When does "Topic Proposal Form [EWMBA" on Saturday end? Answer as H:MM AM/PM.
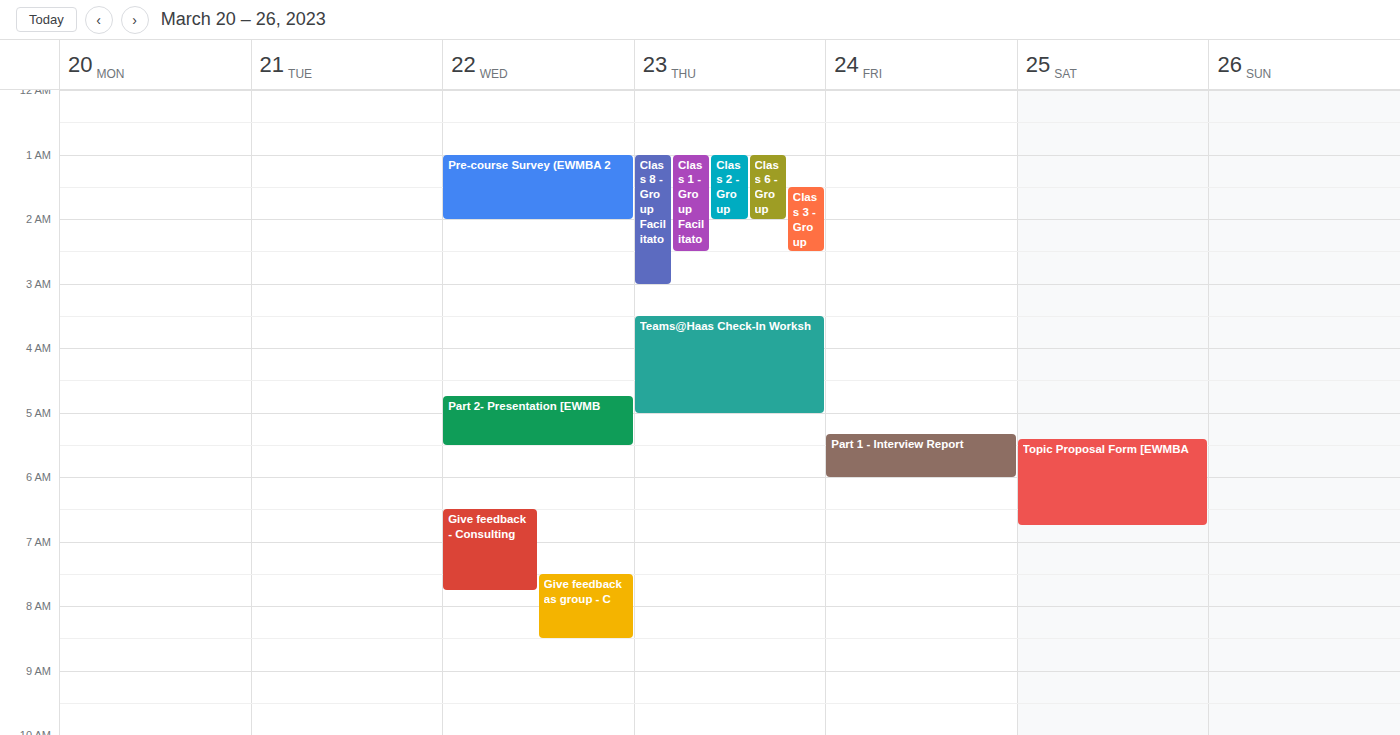
6:45 AM